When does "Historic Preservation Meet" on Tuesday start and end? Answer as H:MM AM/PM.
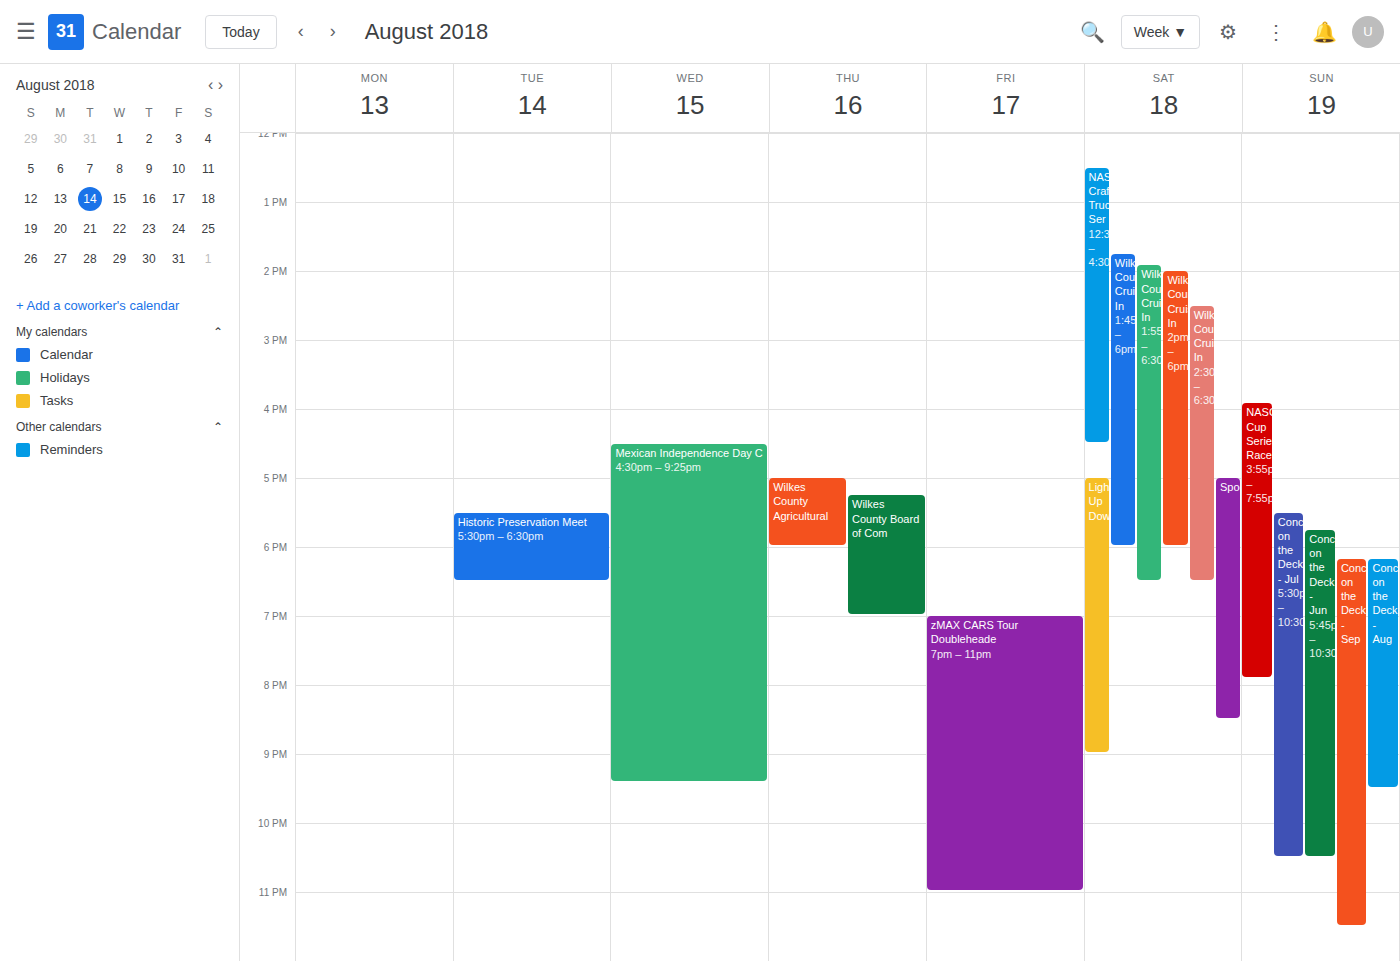
5:30 PM to 6:30 PM